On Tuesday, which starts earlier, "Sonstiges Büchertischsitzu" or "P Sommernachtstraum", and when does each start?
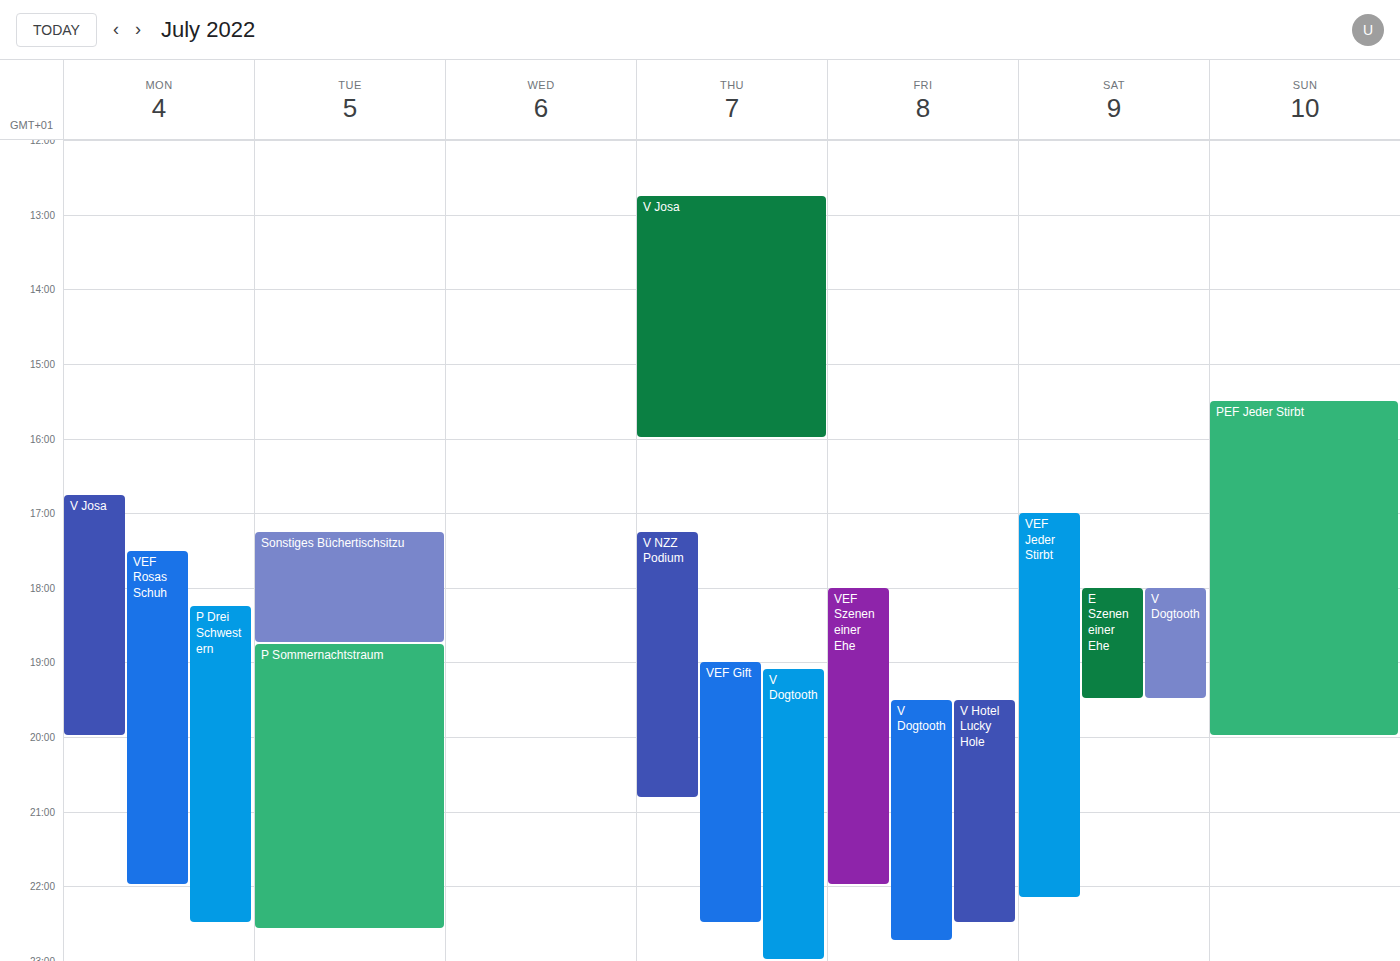
"Sonstiges Büchertischsitzu" 5:15 PM; "P Sommernachtstraum" 6:45 PM.